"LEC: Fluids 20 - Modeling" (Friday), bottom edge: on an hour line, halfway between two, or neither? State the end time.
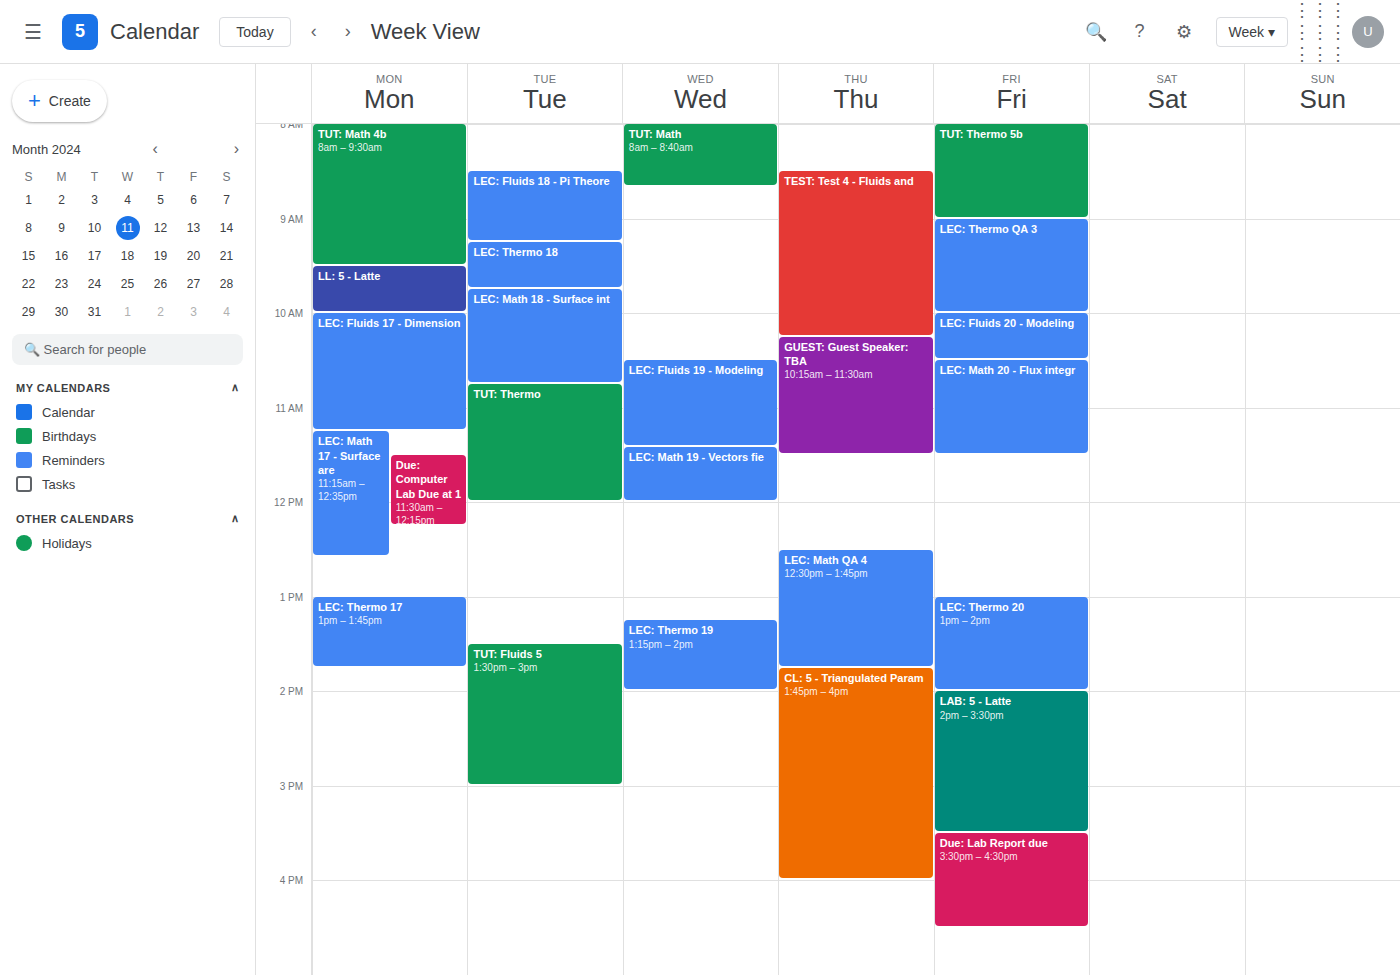
10:30 AM -- halfway between the 10 AM and 11 AM lines.